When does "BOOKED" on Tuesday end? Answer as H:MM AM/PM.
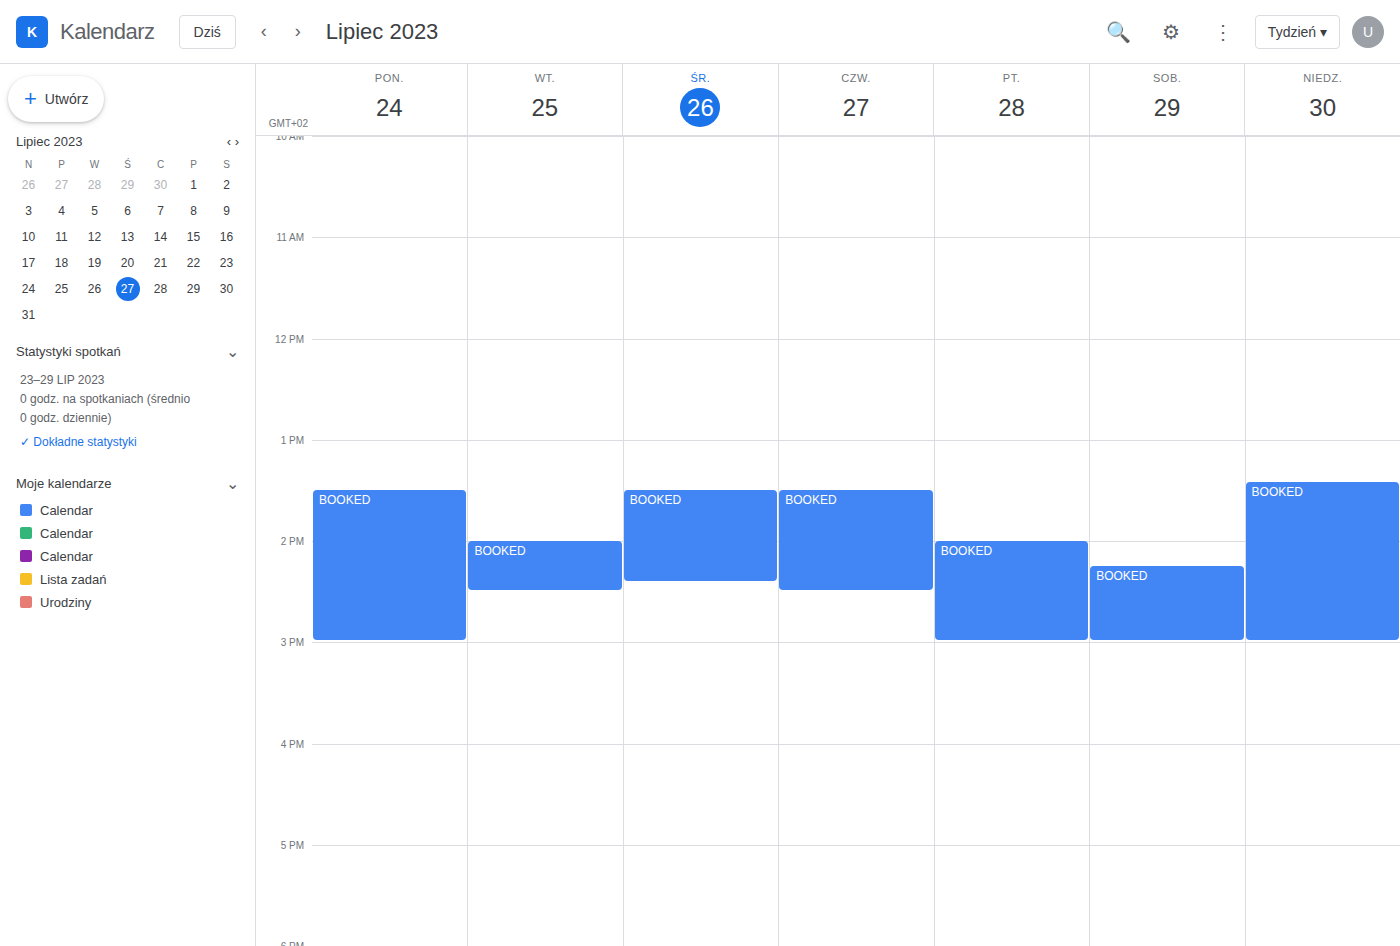
2:30 PM